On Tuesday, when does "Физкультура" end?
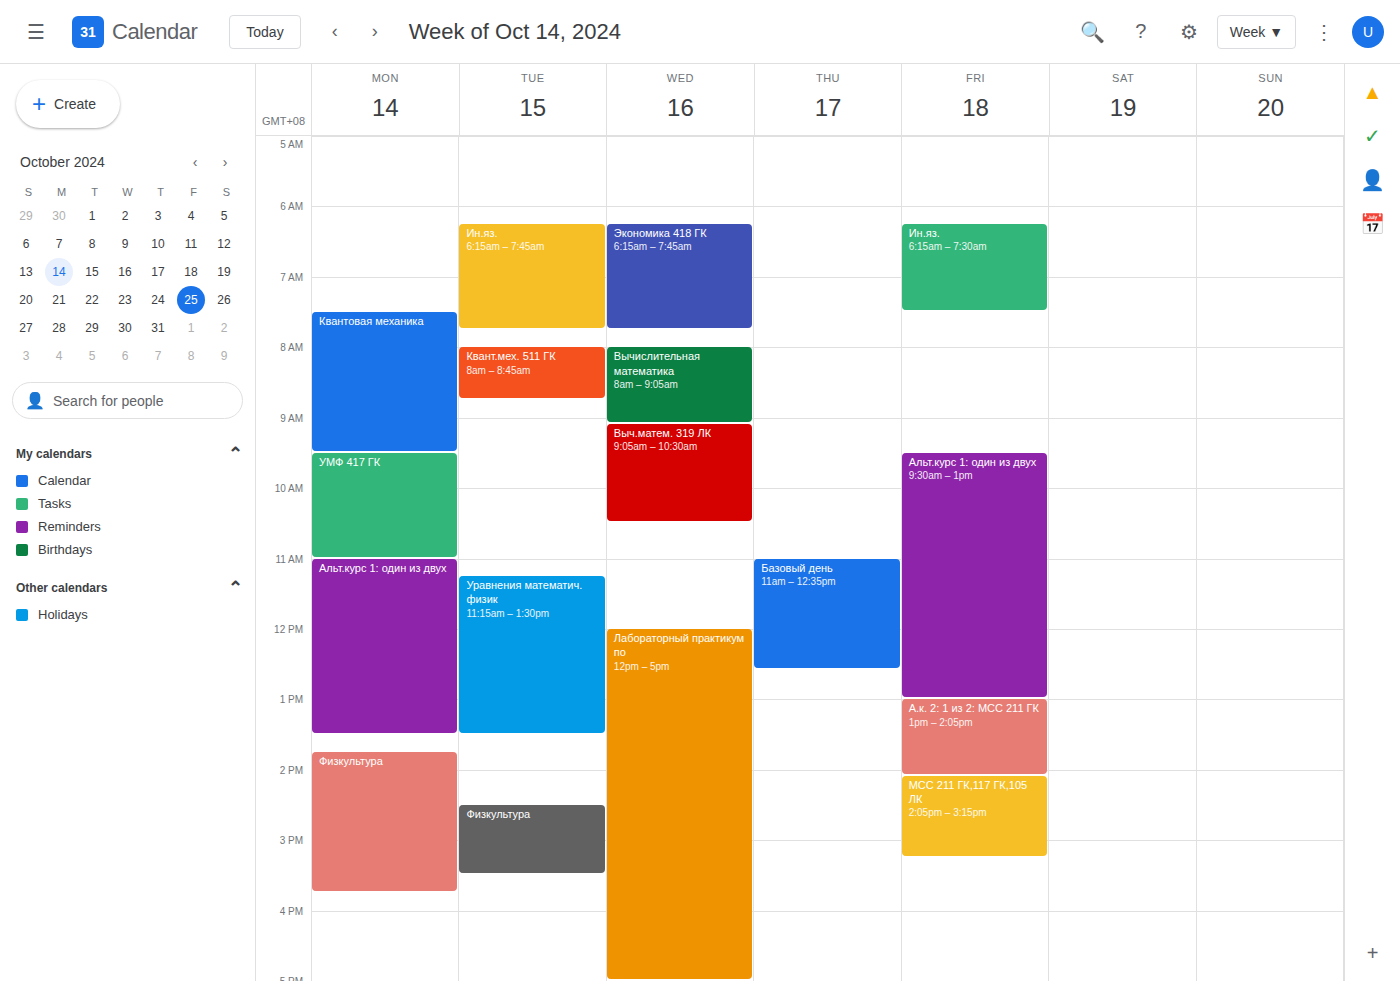
3:30 PM